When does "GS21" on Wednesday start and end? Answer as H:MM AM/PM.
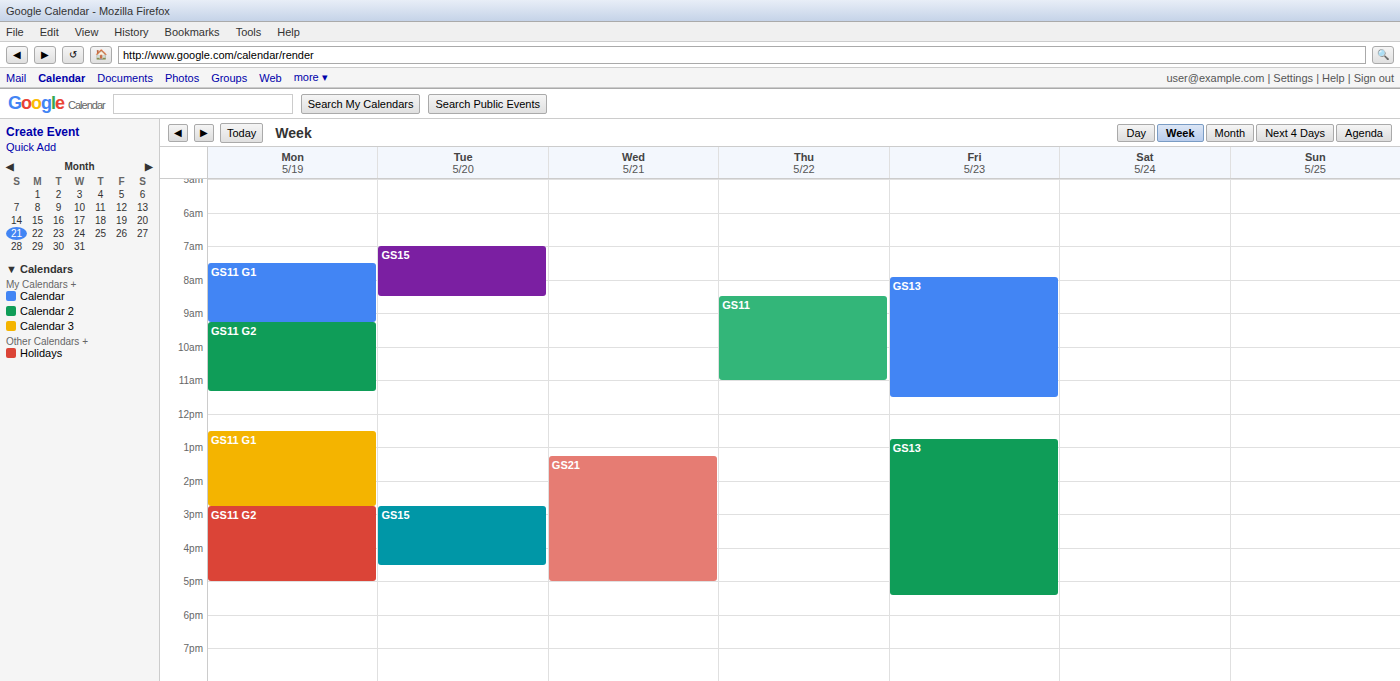
1:15 PM to 5:00 PM